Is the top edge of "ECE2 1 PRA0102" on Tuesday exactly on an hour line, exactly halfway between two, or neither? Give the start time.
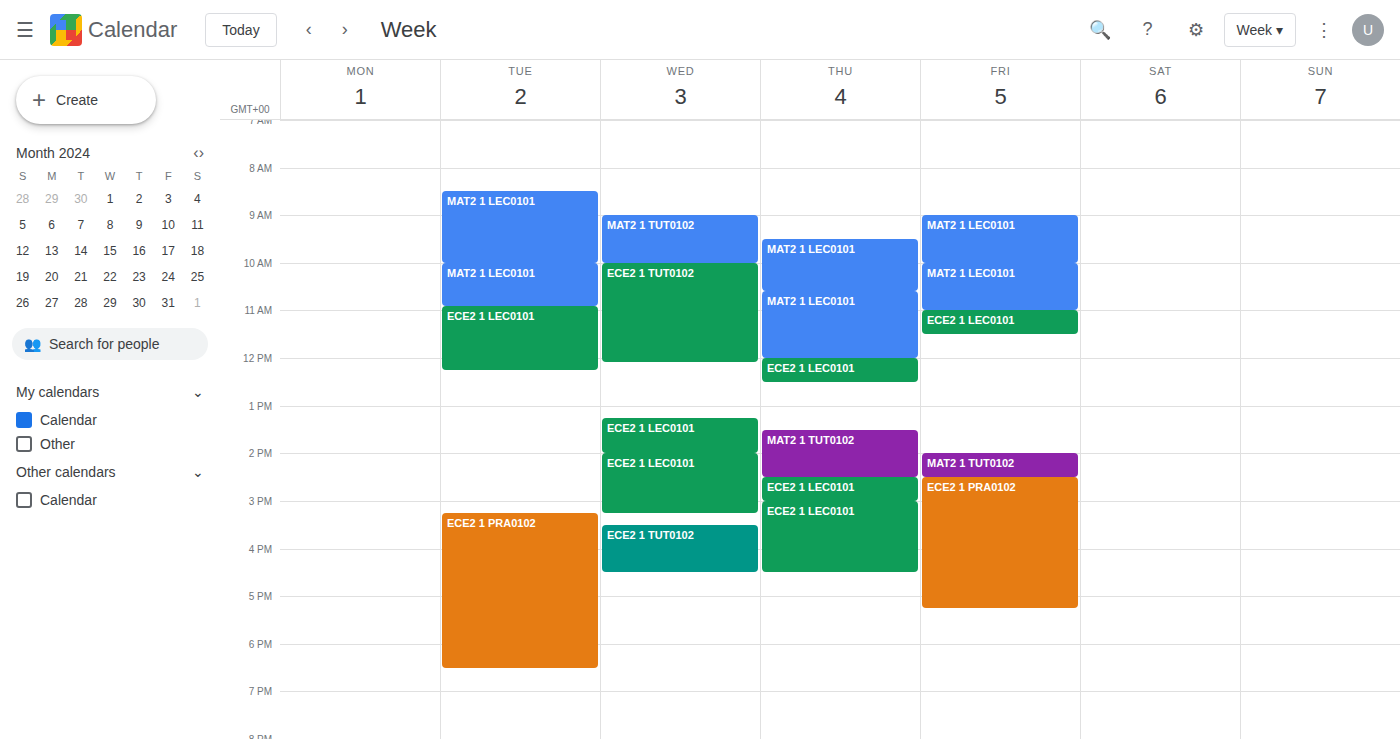
3:15 PM -- neither: a quarter of the way from the 3 PM line to the 4 PM line.